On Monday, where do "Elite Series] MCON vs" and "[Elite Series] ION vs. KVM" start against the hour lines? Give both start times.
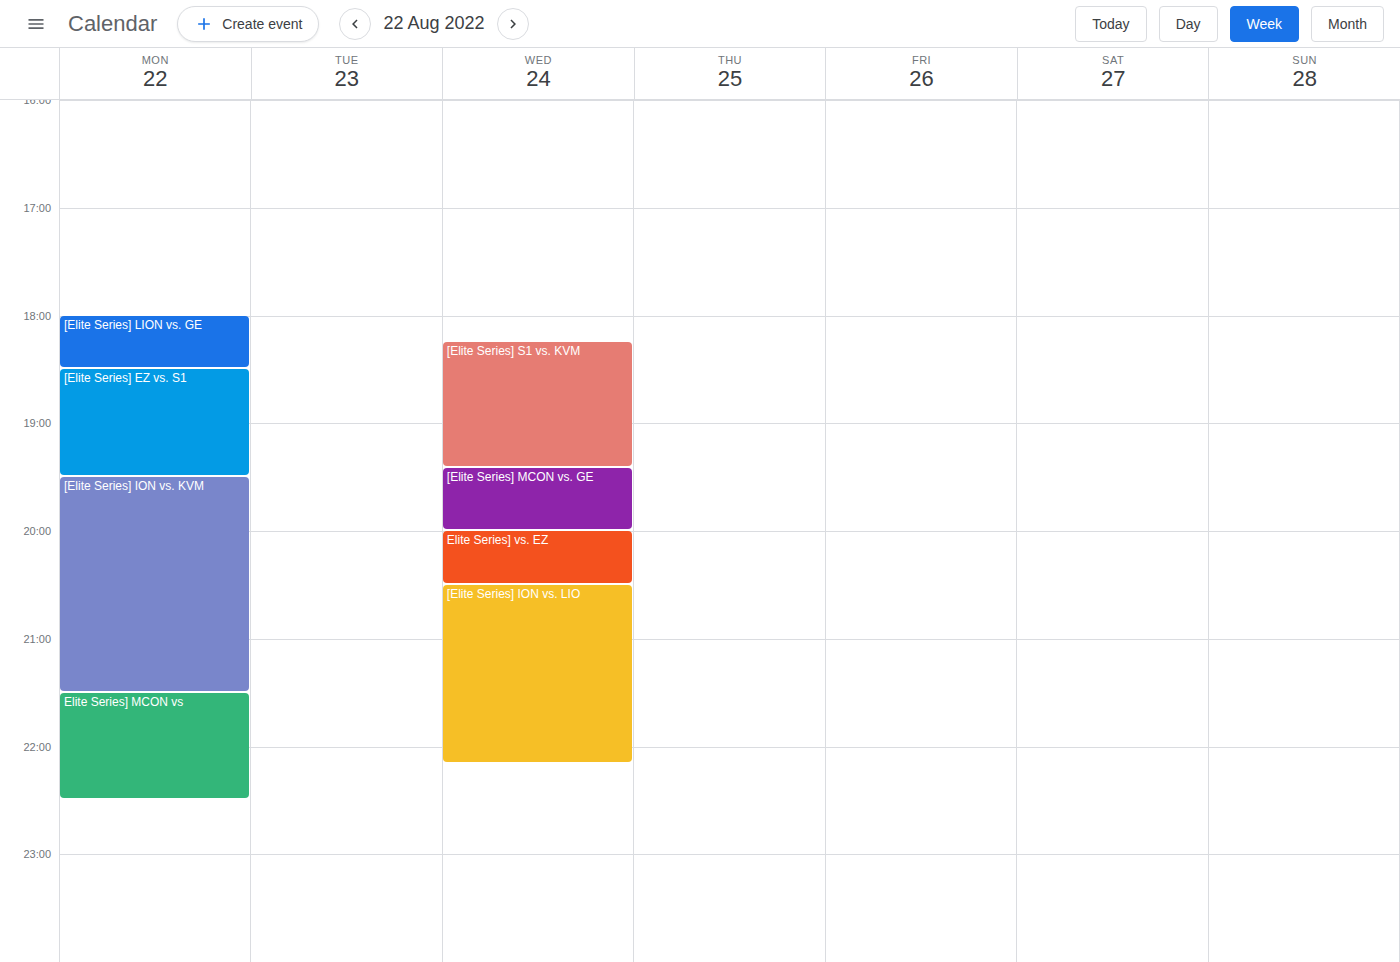
"Elite Series] MCON vs": 9:30 PM, halfway between the 9 PM and 10 PM lines. "[Elite Series] ION vs. KVM": 7:30 PM, halfway between the 7 PM and 8 PM lines.